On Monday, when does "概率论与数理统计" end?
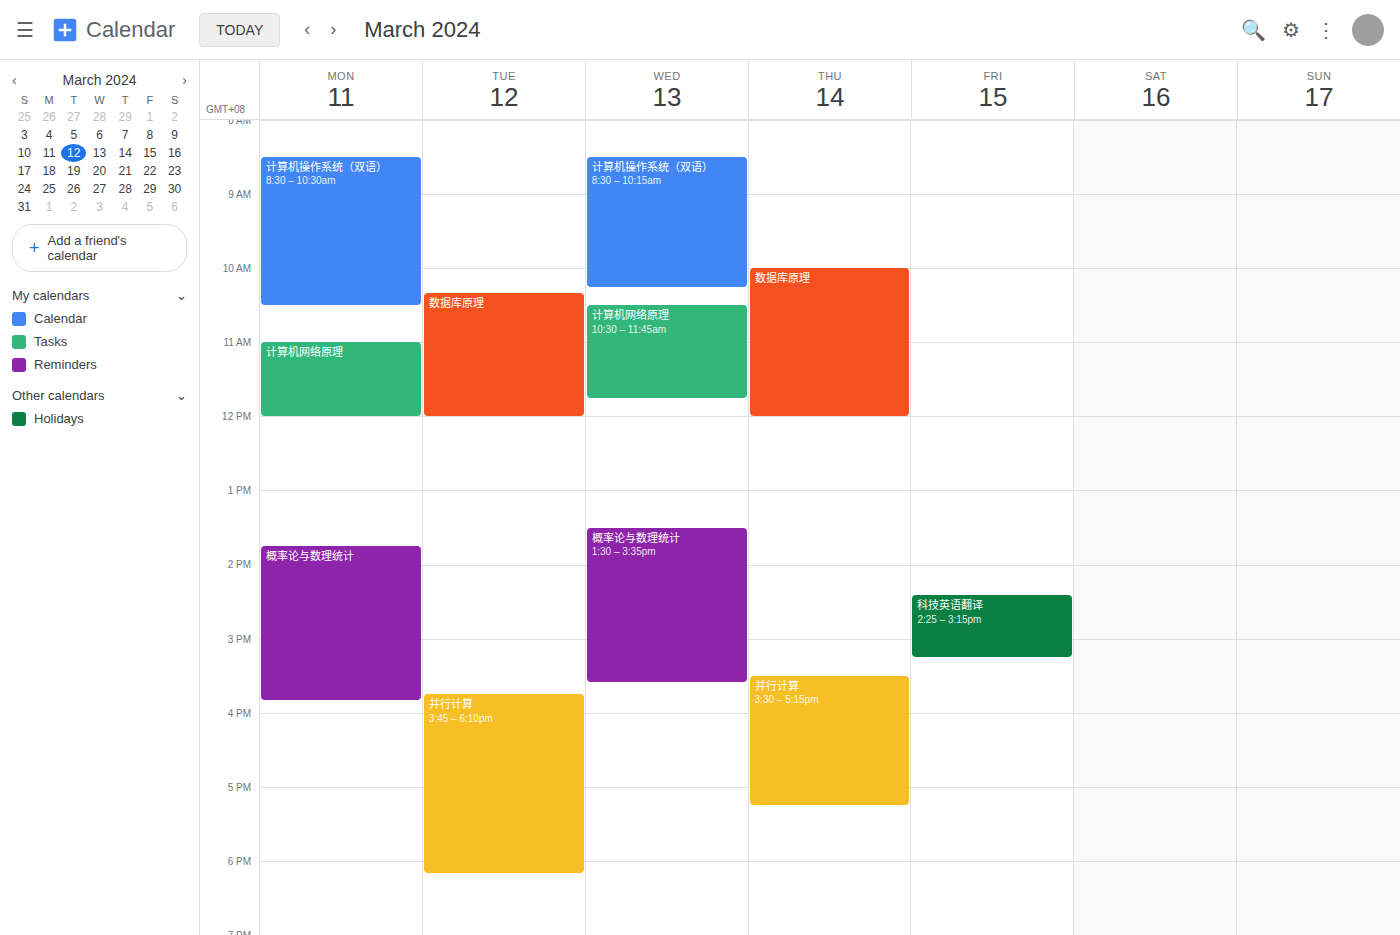
3:50 PM